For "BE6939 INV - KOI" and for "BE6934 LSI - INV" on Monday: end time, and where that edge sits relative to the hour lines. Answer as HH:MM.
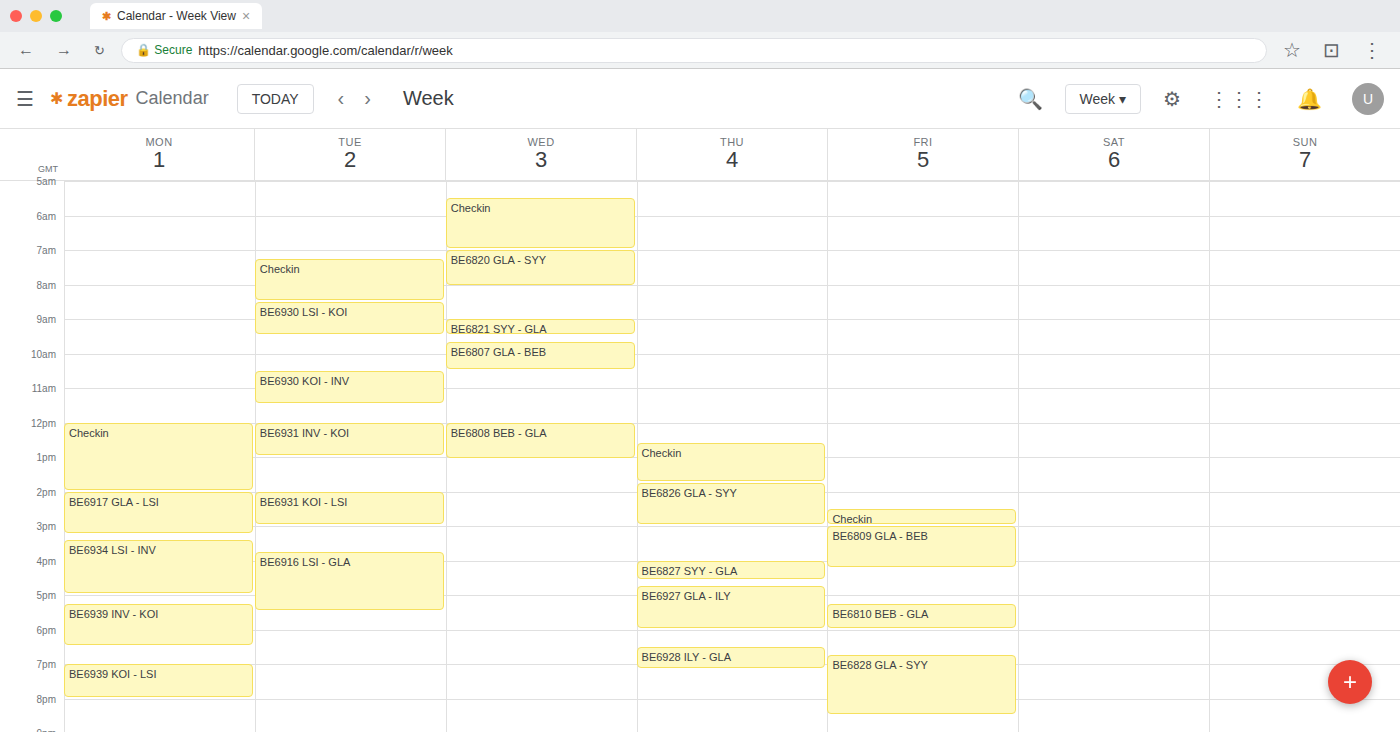
"BE6939 INV - KOI": 18:30, halfway between the 18:00 and 19:00 lines. "BE6934 LSI - INV": 17:00, exactly on the 17:00 line.